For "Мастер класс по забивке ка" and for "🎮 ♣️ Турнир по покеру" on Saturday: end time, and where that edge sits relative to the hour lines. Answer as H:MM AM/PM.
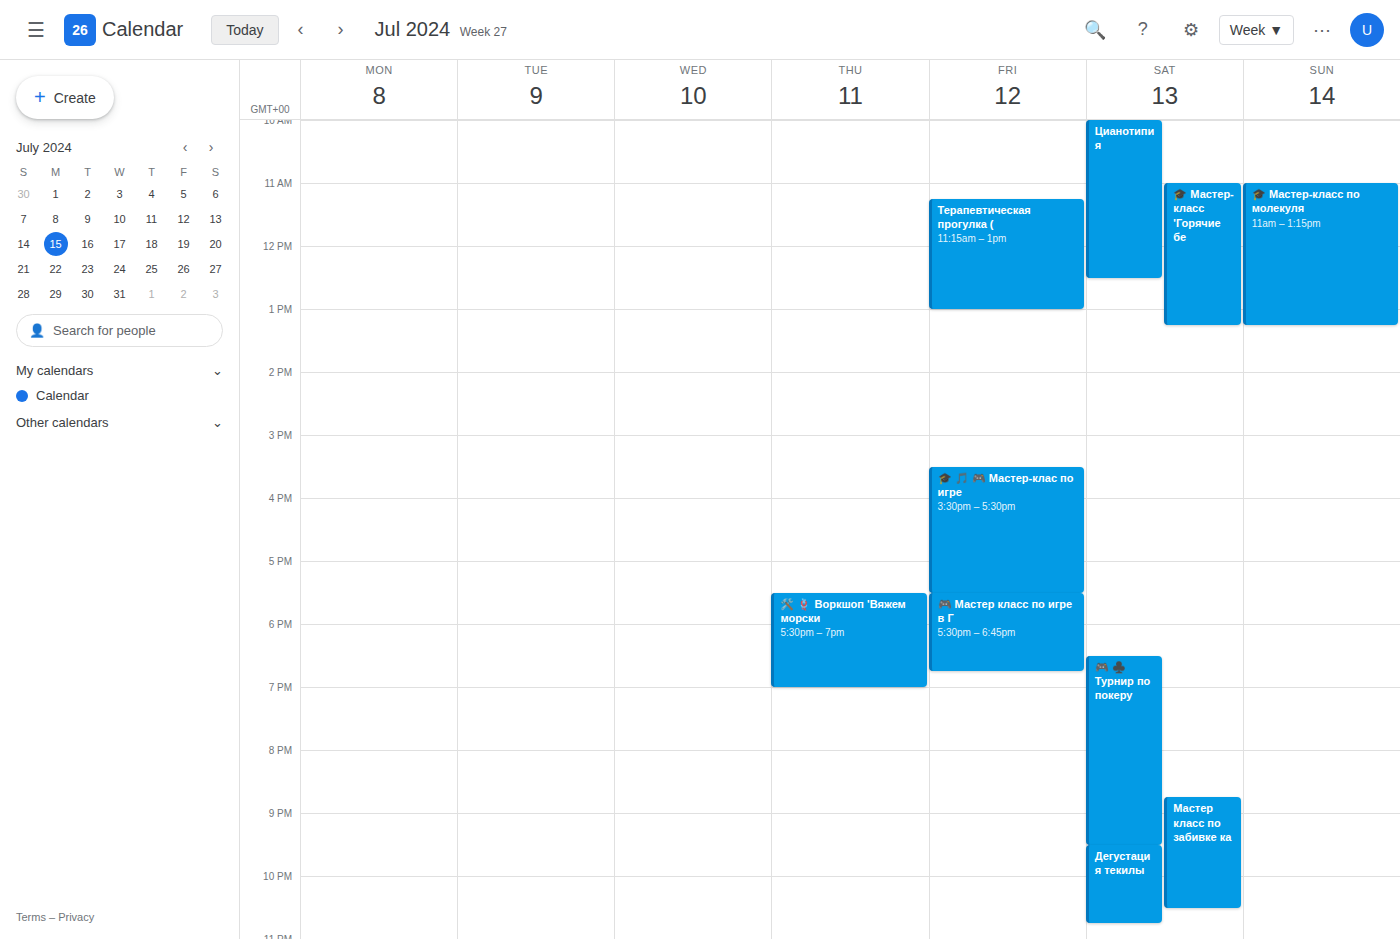
"Мастер класс по забивке ка": 10:30 PM, halfway between the 10 PM and 11 PM lines. "🎮 ♣️ Турнир по покеру": 9:30 PM, halfway between the 9 PM and 10 PM lines.